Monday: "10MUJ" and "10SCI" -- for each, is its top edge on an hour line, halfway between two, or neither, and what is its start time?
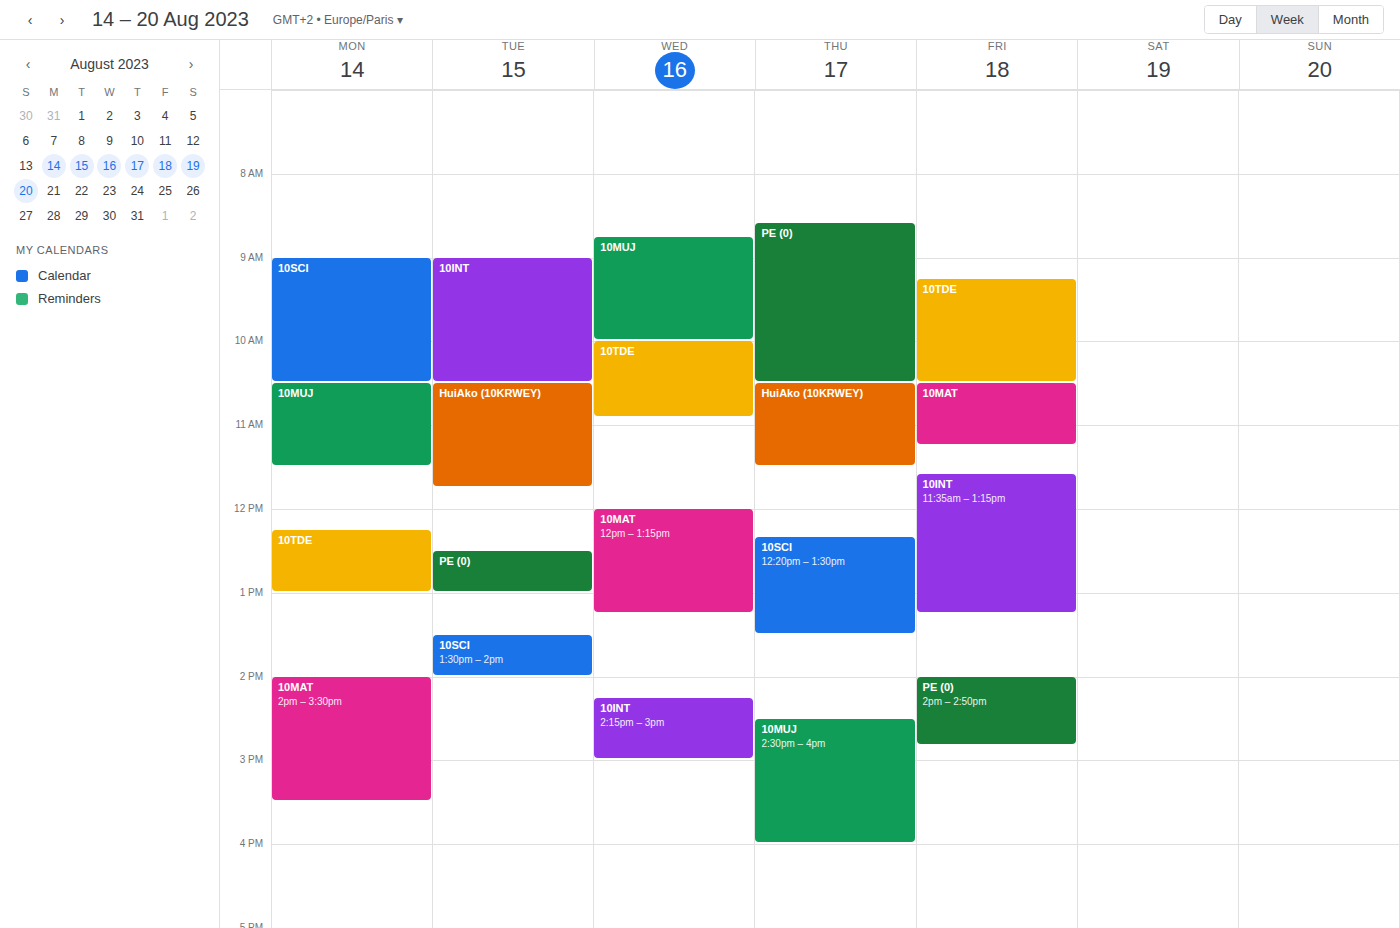
"10MUJ": 10:30 AM, halfway between the 10 AM and 11 AM lines. "10SCI": 9:00 AM, exactly on the 9 AM line.